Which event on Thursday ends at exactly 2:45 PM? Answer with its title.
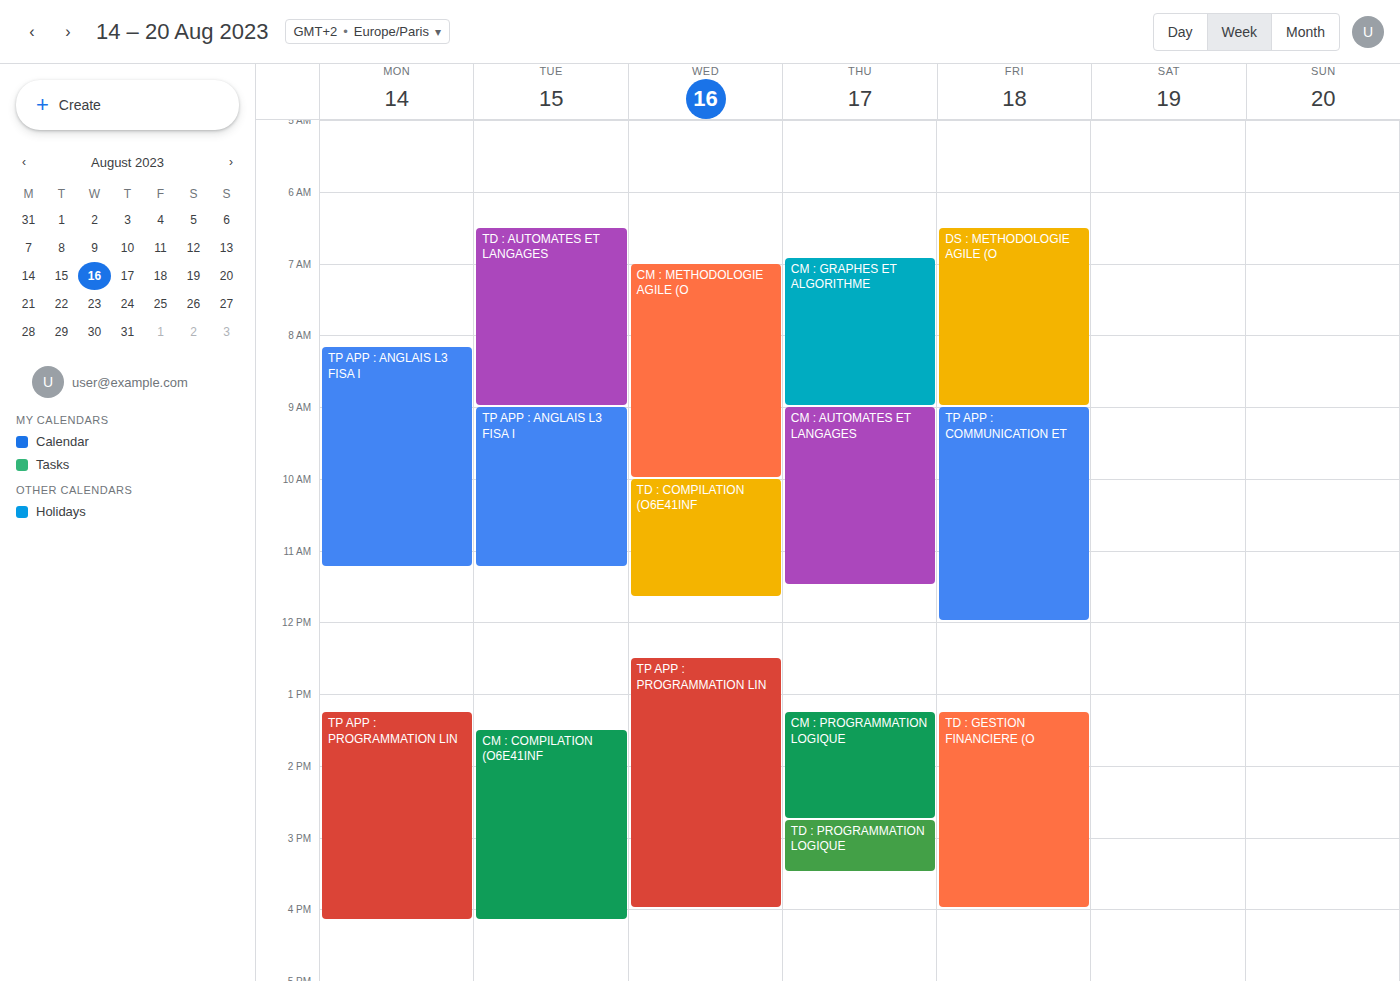
"CM : PROGRAMMATION LOGIQUE"